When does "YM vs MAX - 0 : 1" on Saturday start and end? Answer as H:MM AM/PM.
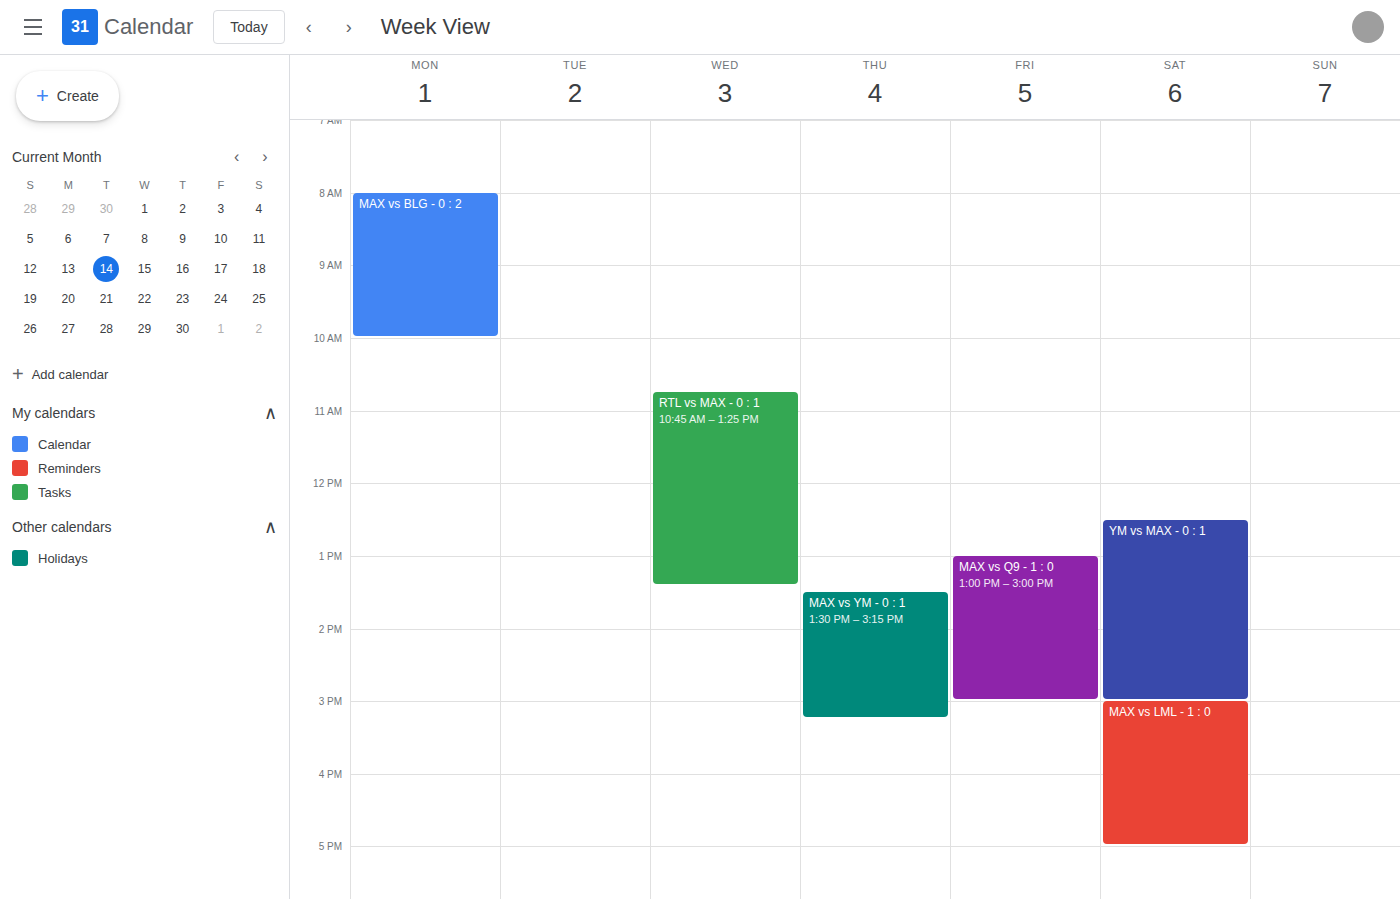
12:30 PM to 3:00 PM